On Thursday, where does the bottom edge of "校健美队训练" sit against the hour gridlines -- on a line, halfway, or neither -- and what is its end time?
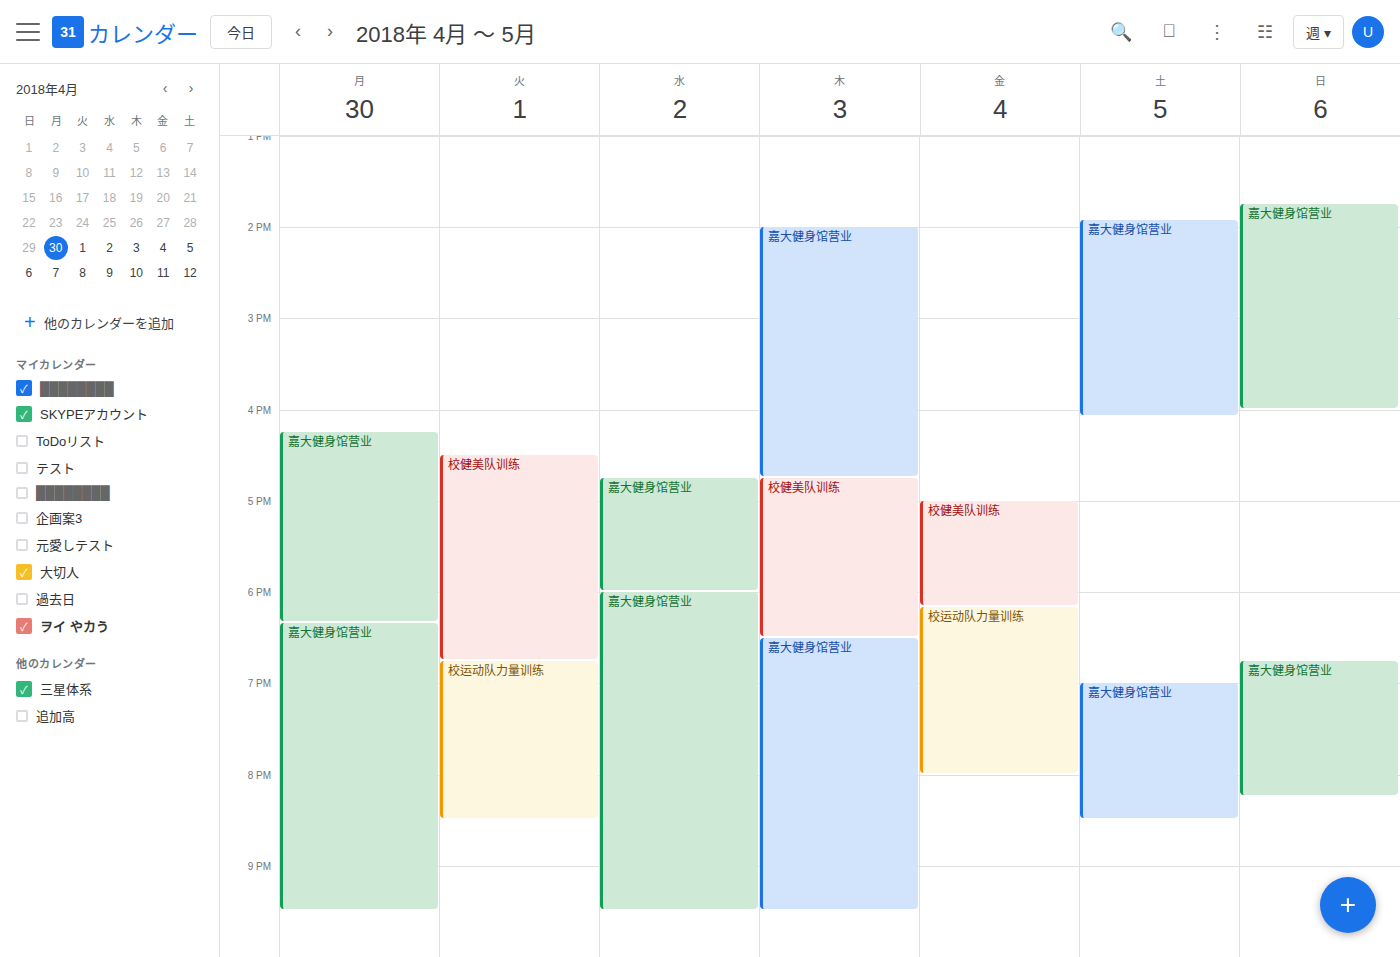
6:30 PM -- halfway between the 6 PM and 7 PM lines.